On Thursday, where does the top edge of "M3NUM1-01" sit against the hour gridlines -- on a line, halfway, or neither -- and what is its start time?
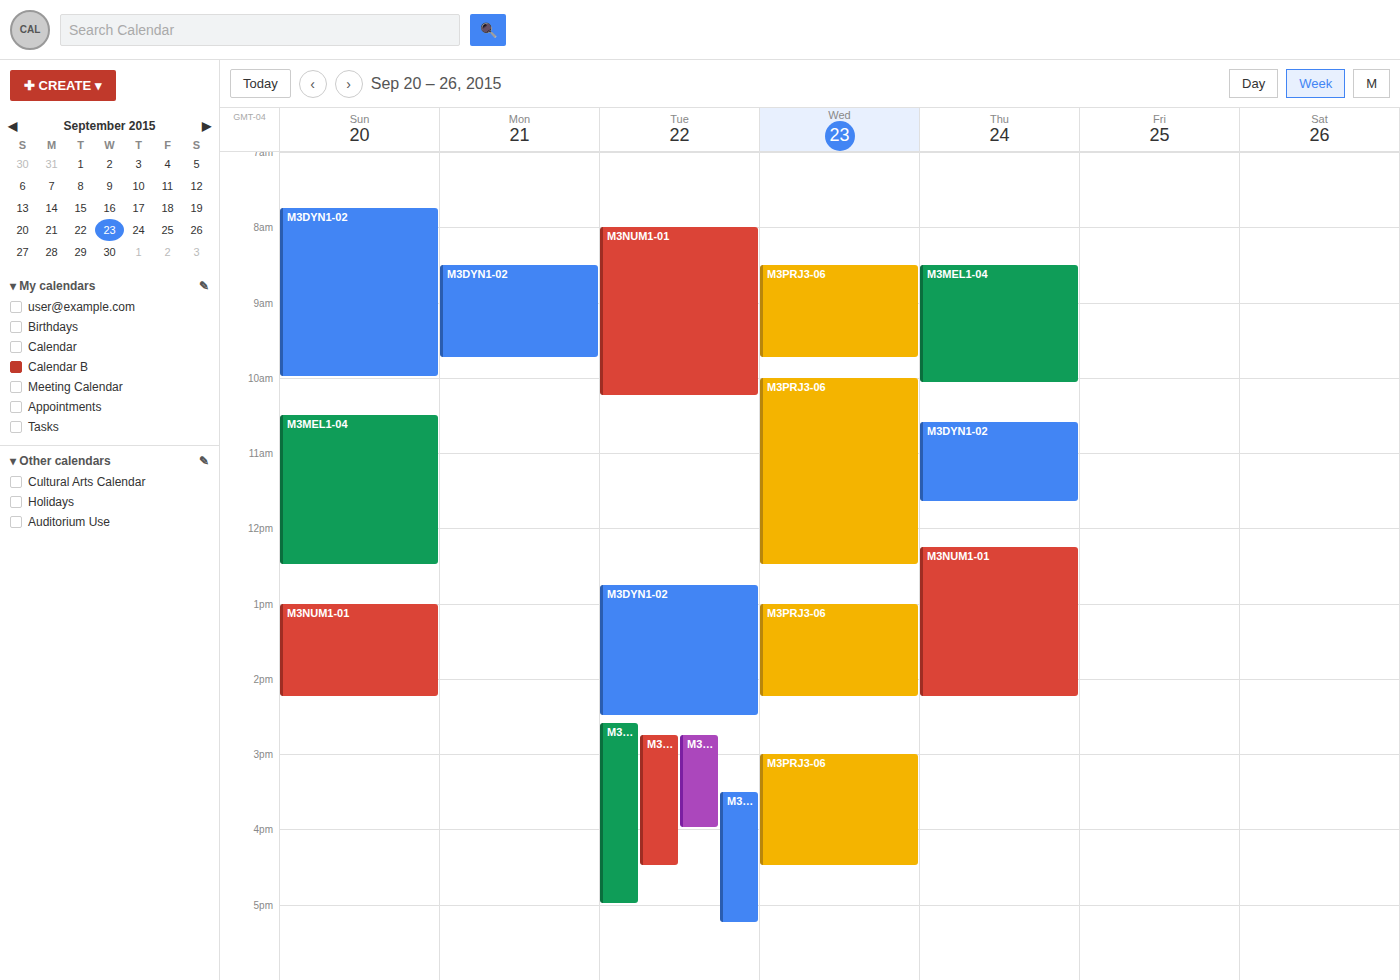
12:15 PM -- neither: a quarter of the way from the 12 PM line to the 1 PM line.